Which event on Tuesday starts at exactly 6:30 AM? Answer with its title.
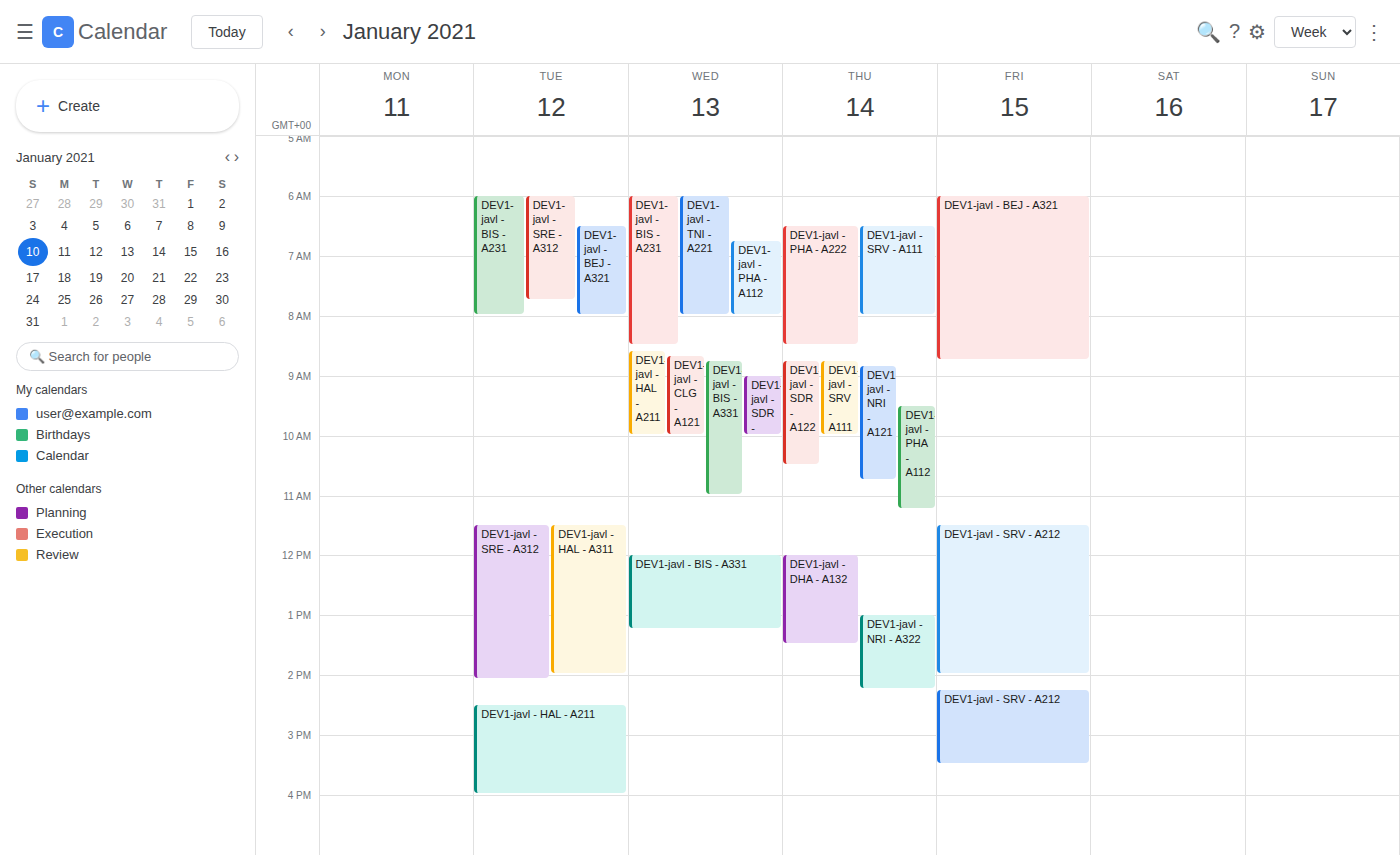
"DEV1-javl - BEJ - A321"